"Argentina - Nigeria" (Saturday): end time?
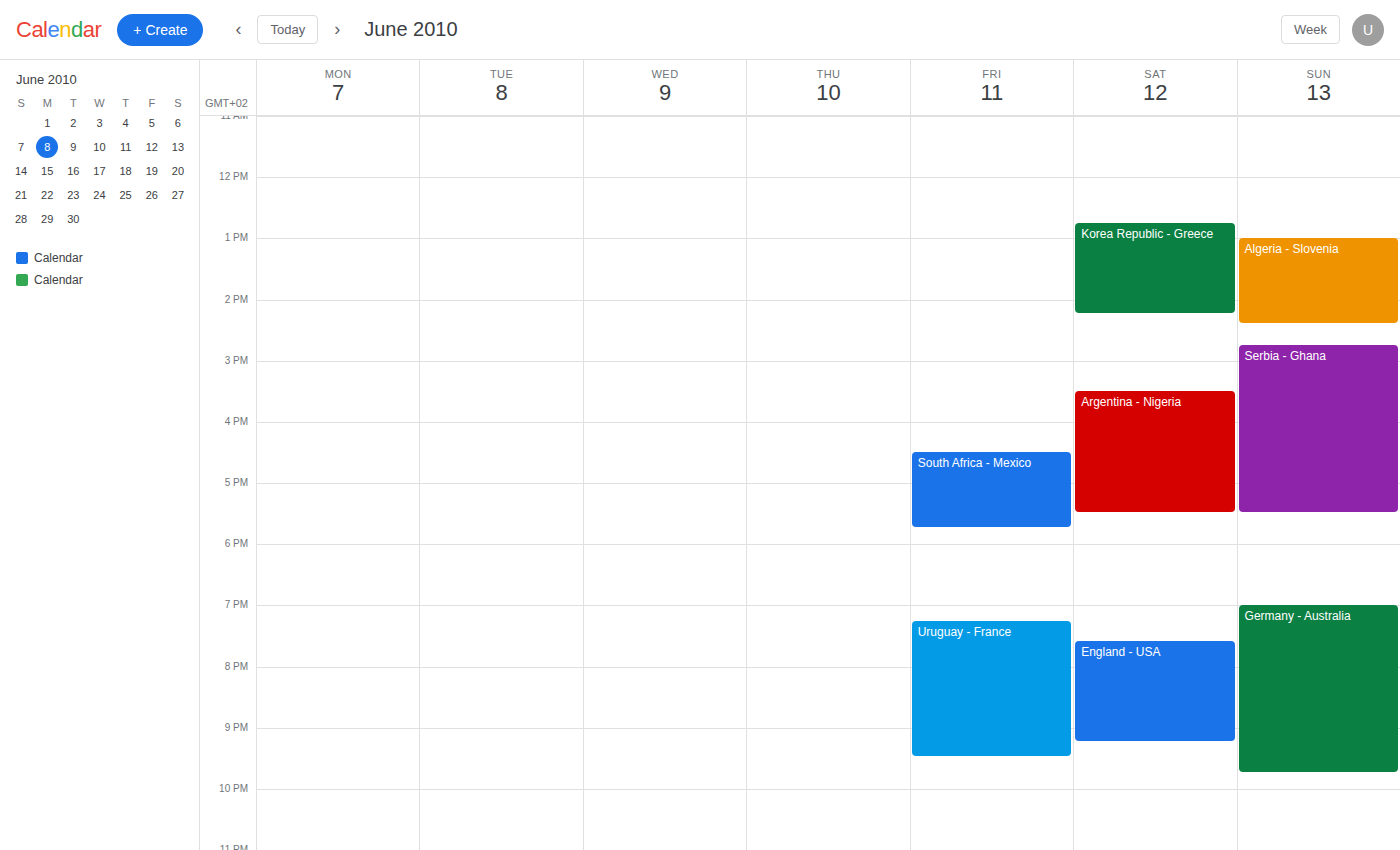
5:30 PM